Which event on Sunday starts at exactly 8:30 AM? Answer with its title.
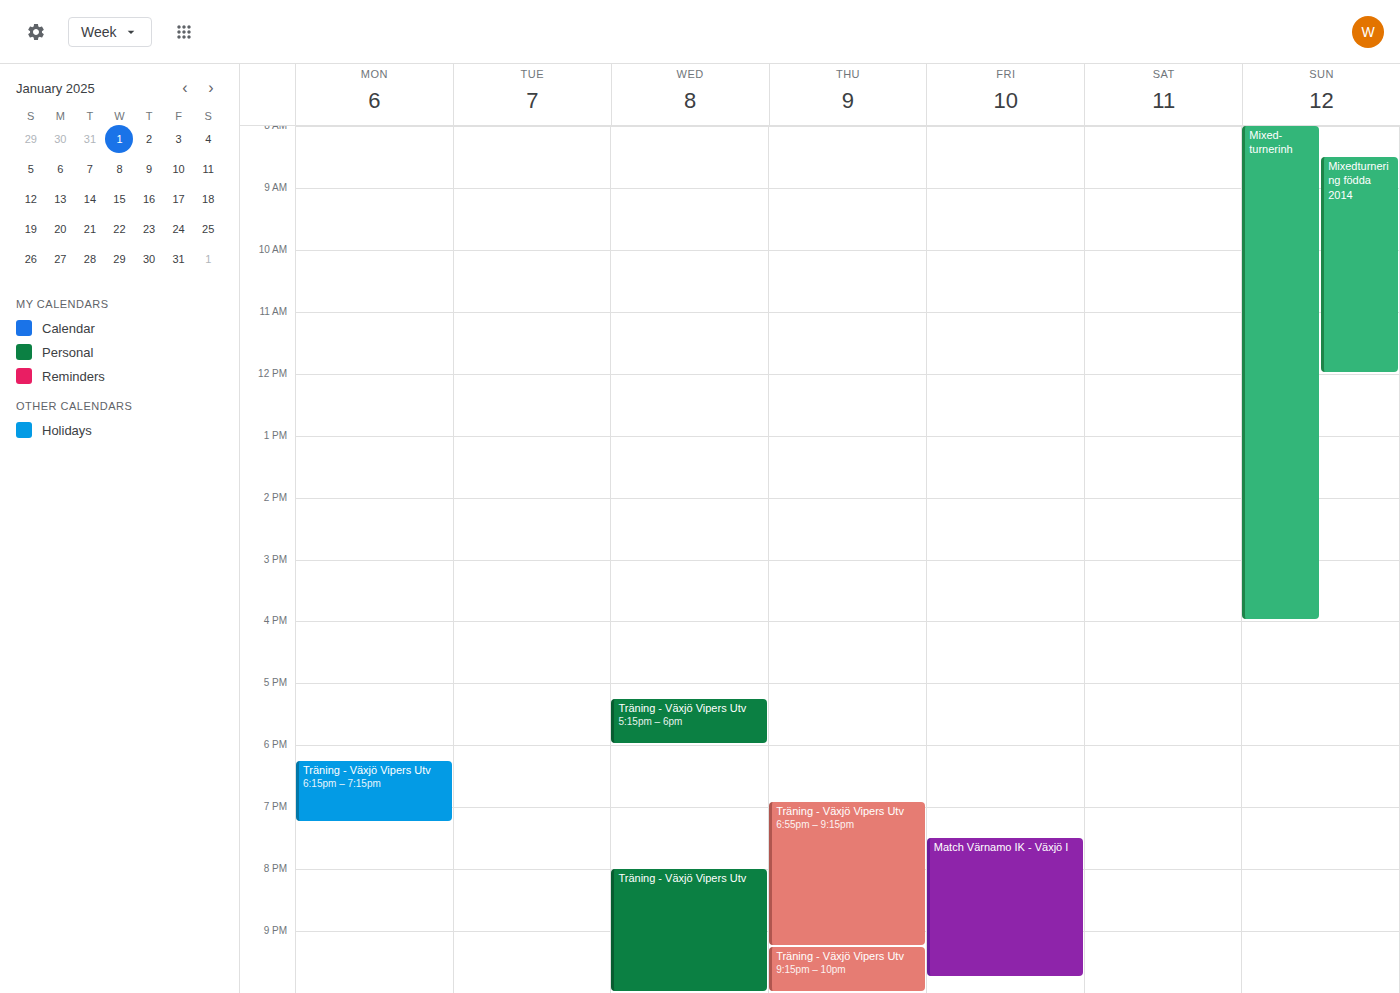
"Mixedturnering födda 2014"